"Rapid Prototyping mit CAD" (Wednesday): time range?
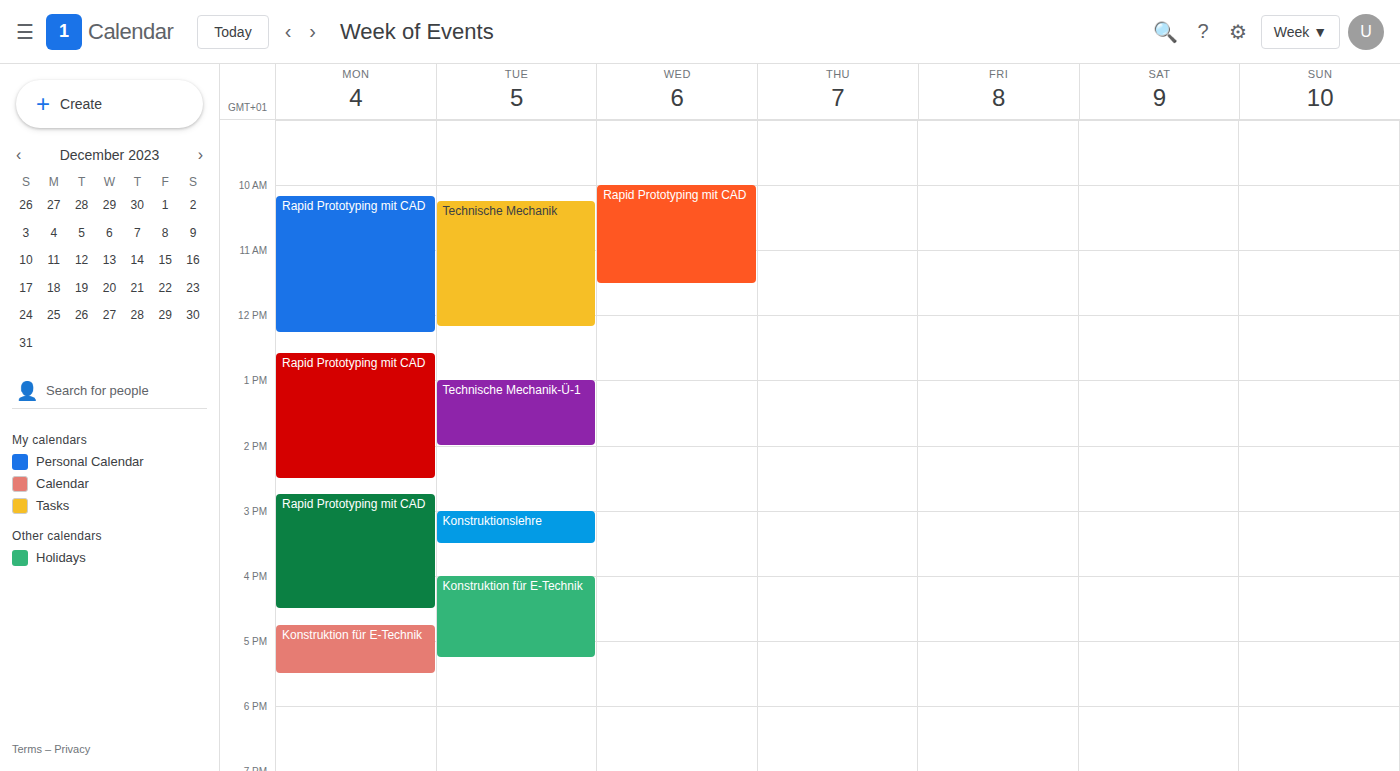
10:00 to 11:30